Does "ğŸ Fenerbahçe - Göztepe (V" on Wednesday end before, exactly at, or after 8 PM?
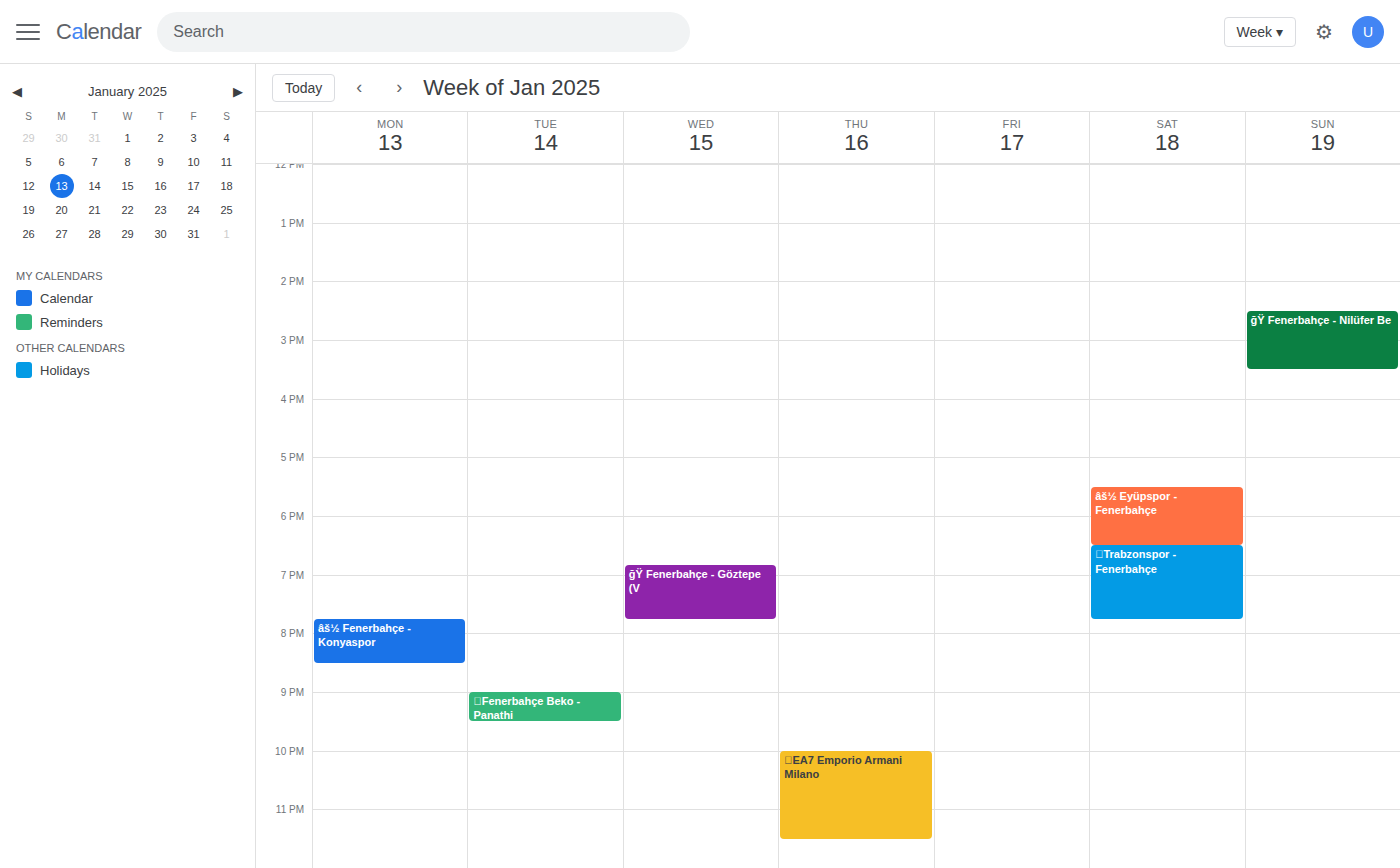
7:45 PM -- before 8 PM, 15 minutes above the 8 PM line.